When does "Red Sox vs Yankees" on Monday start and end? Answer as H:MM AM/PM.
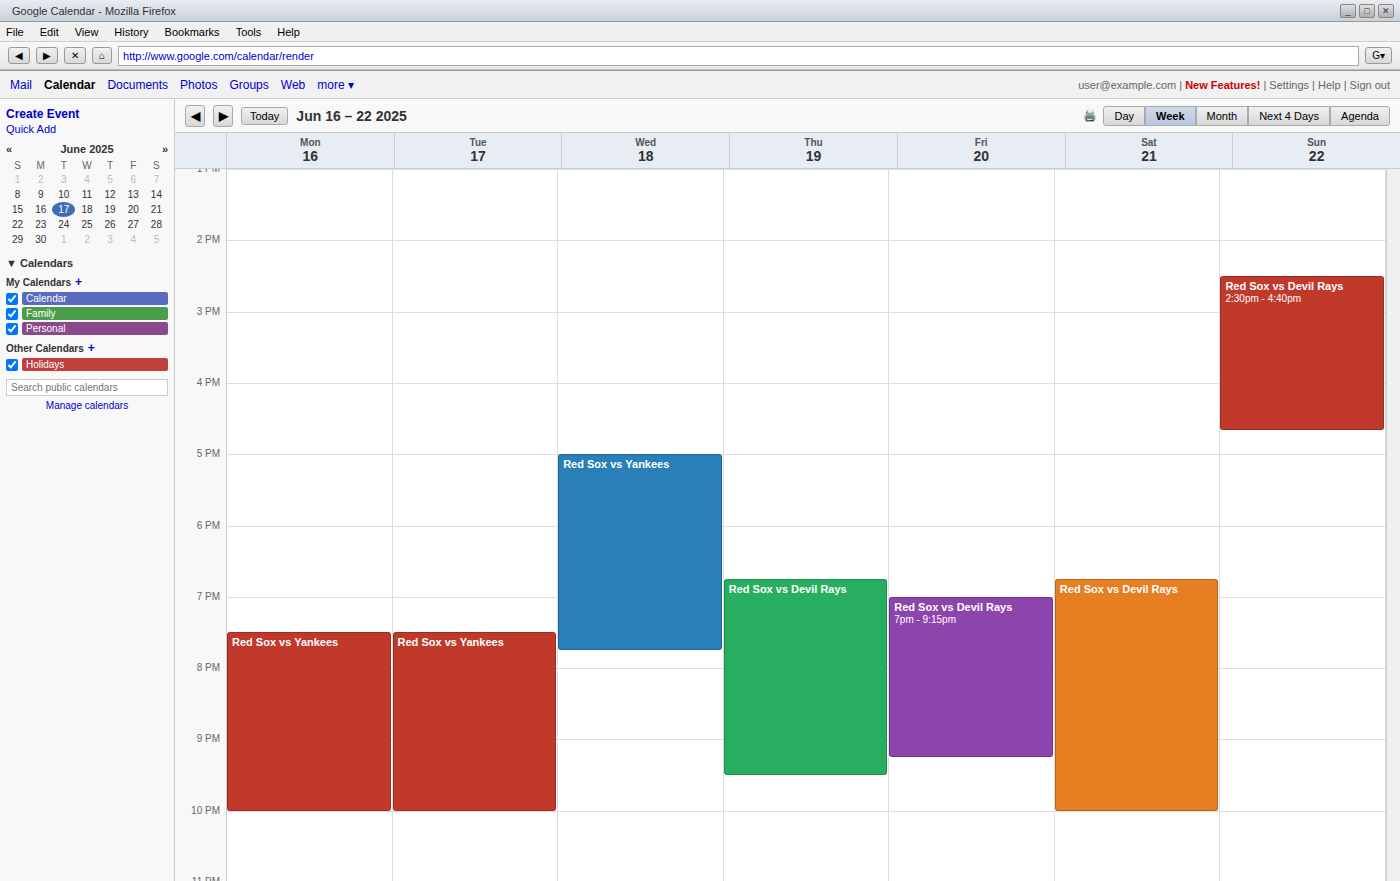
7:30 PM to 10:00 PM